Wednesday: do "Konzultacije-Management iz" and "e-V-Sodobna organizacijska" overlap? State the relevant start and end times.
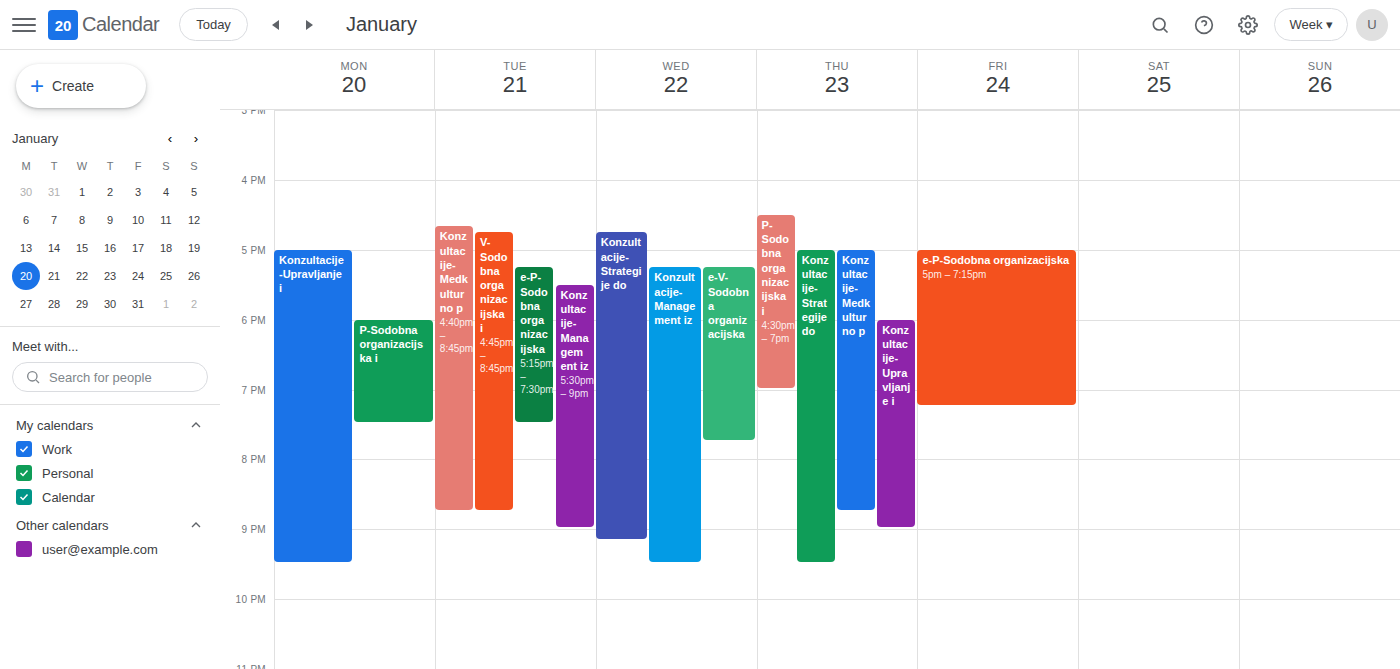
"Konzultacije-Management iz" starts at 5:15 PM, before "e-V-Sodobna organizacijska" ends at 7:45 PM -- they overlap.